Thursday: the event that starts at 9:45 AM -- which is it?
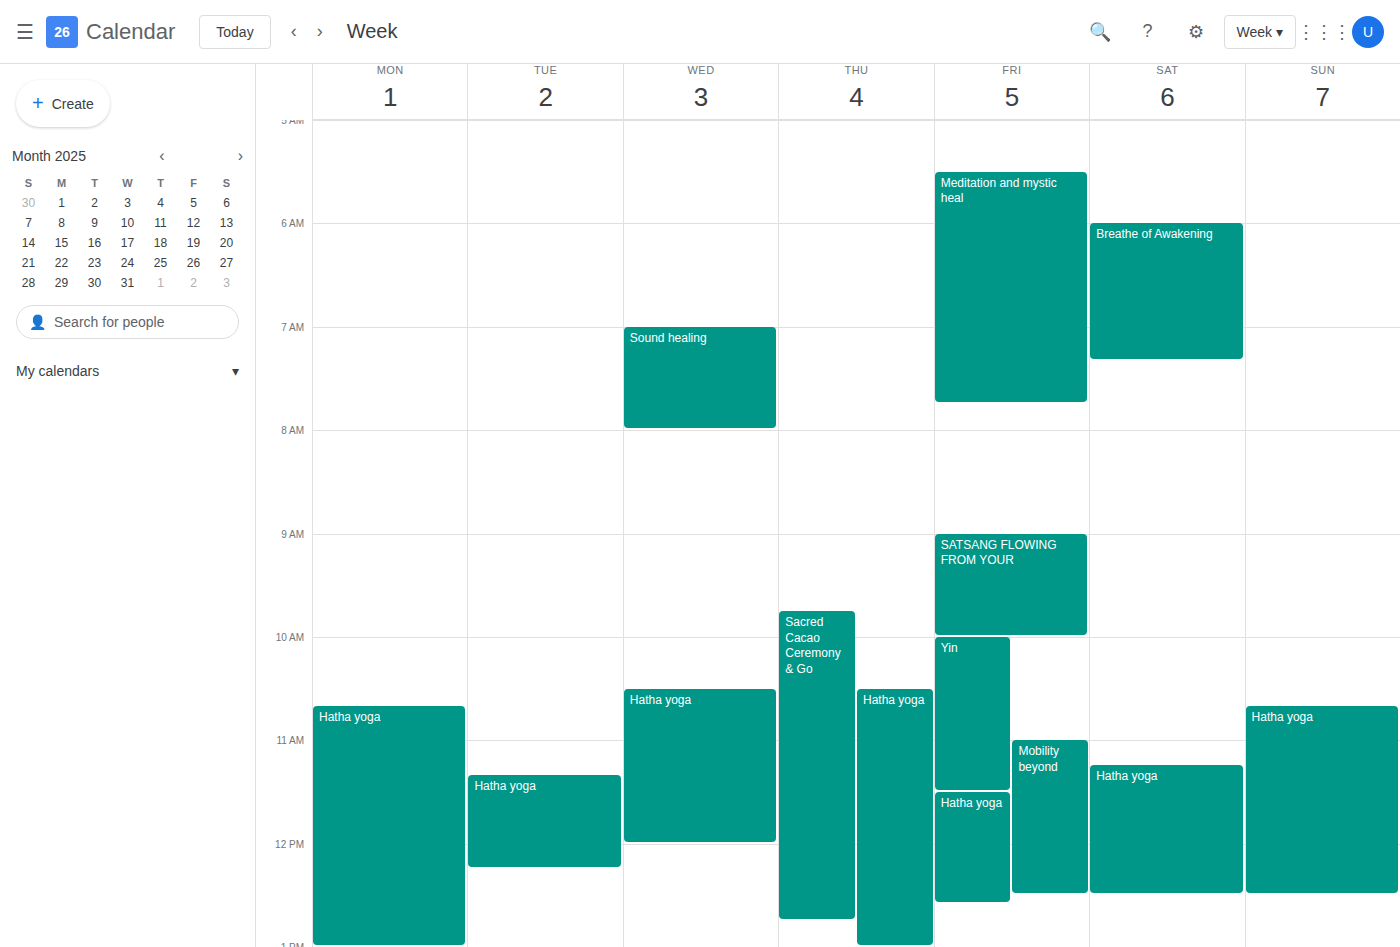
"Sacred Cacao Ceremony & Go"